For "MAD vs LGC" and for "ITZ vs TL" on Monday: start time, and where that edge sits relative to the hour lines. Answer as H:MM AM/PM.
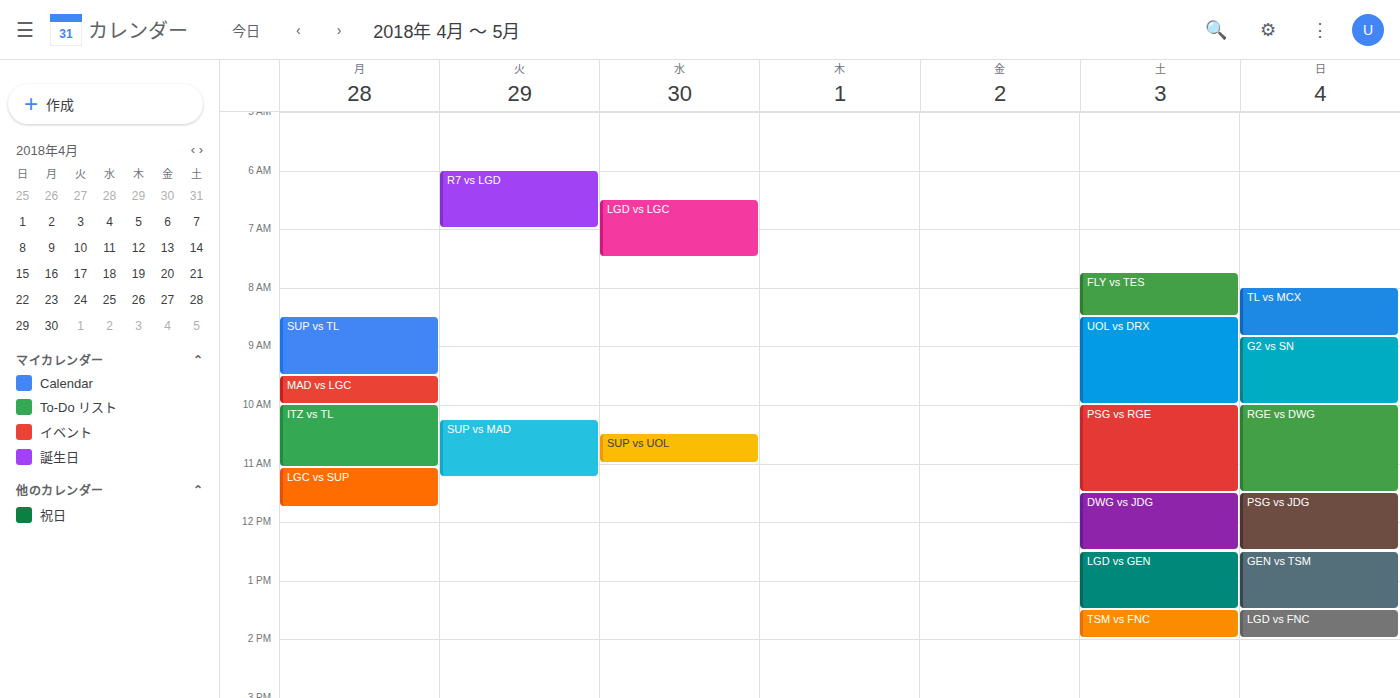
"MAD vs LGC": 9:30 AM, halfway between the 9 AM and 10 AM lines. "ITZ vs TL": 10:00 AM, exactly on the 10 AM line.